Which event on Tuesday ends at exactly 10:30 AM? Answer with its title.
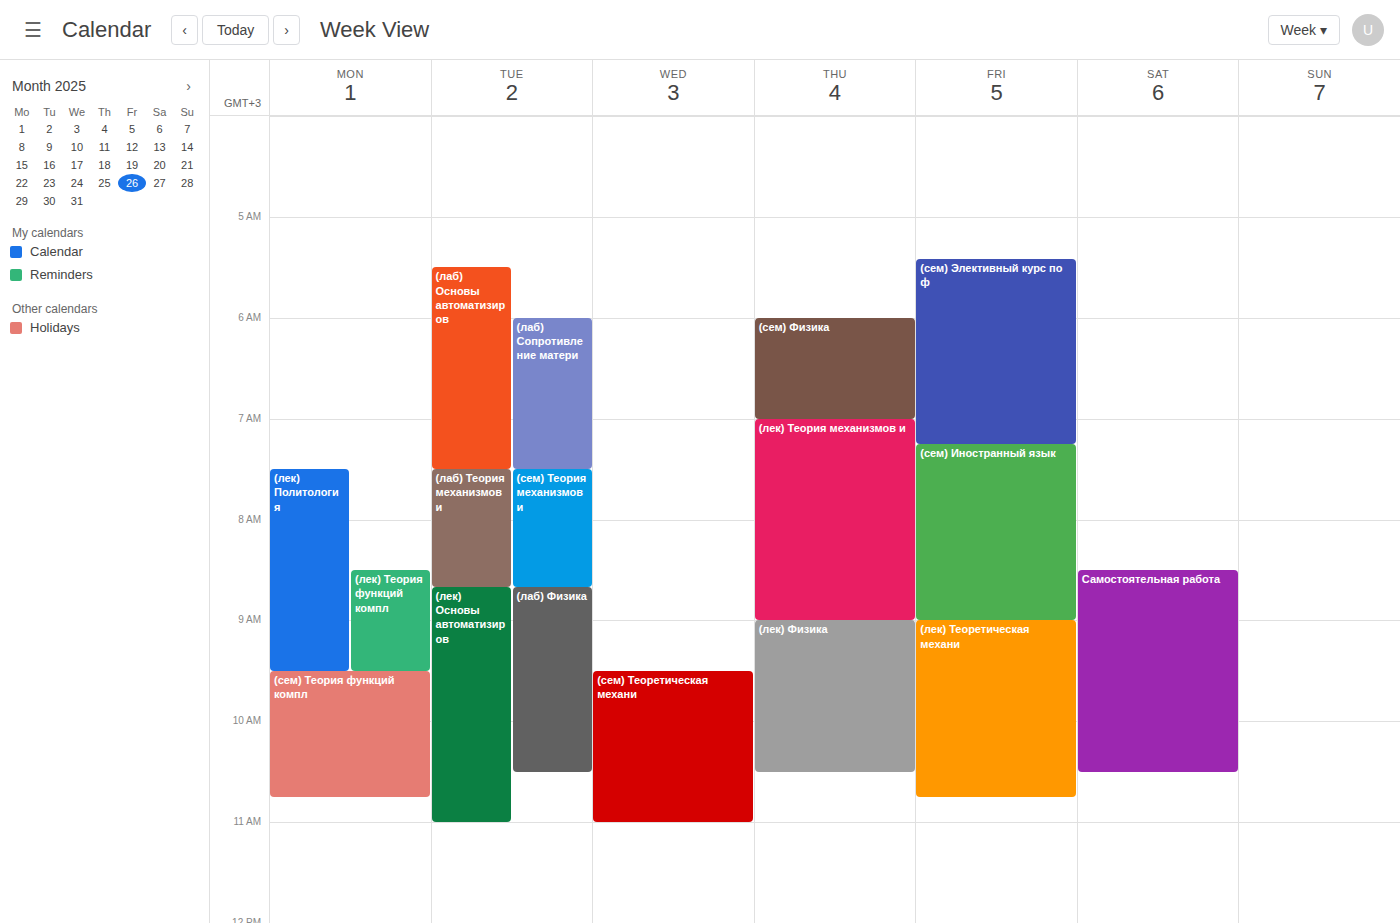
"(лаб) Физика"